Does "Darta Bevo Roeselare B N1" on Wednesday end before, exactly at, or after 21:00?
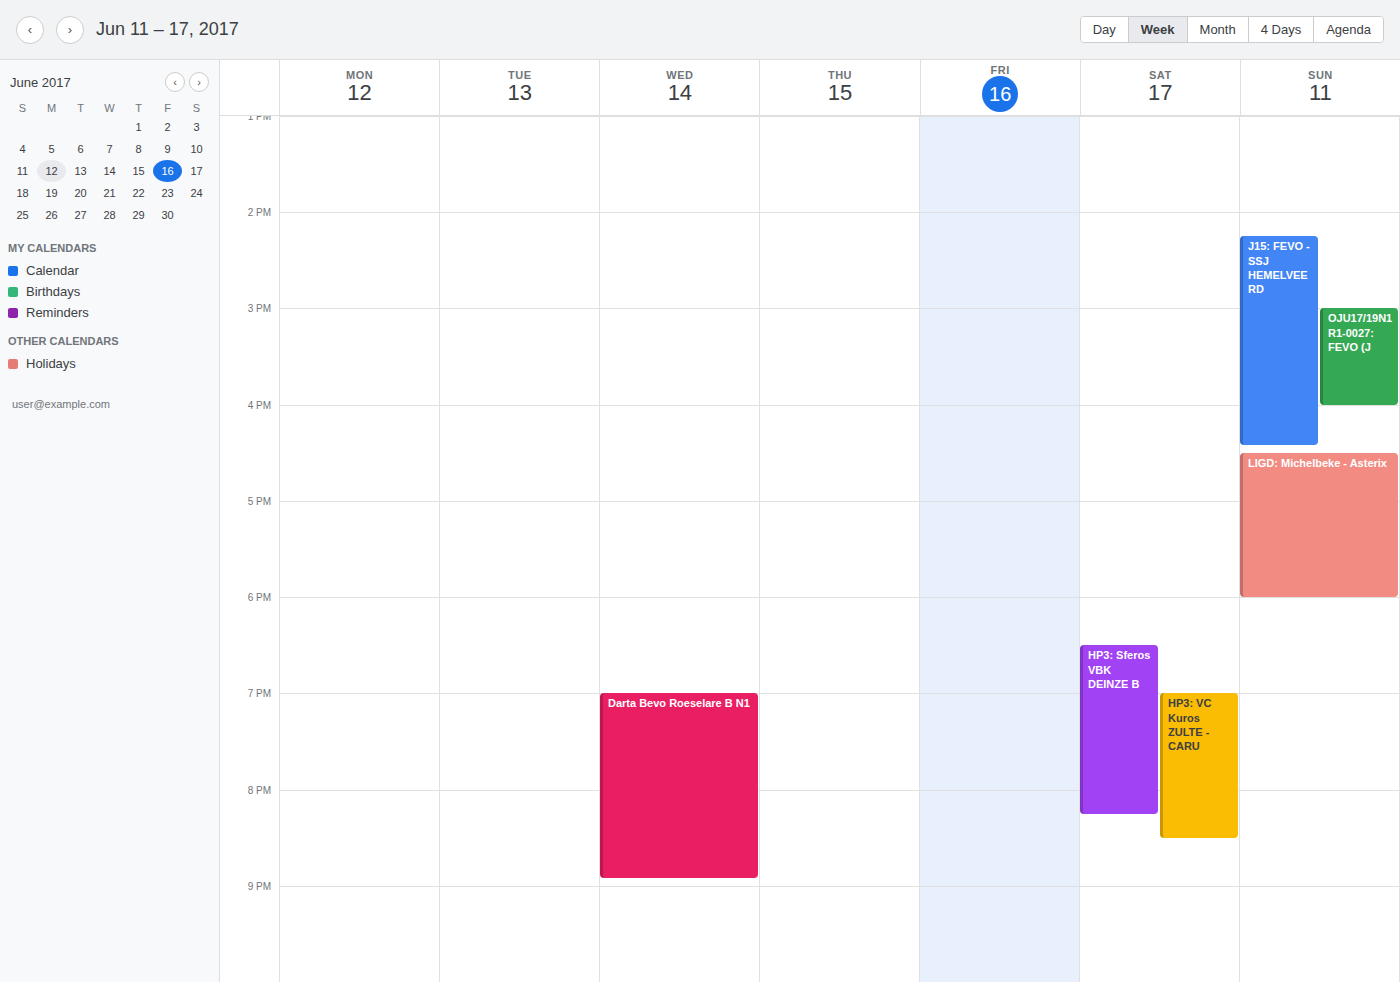
20:55 -- before 21:00, 5 minutes above the 21:00 line.